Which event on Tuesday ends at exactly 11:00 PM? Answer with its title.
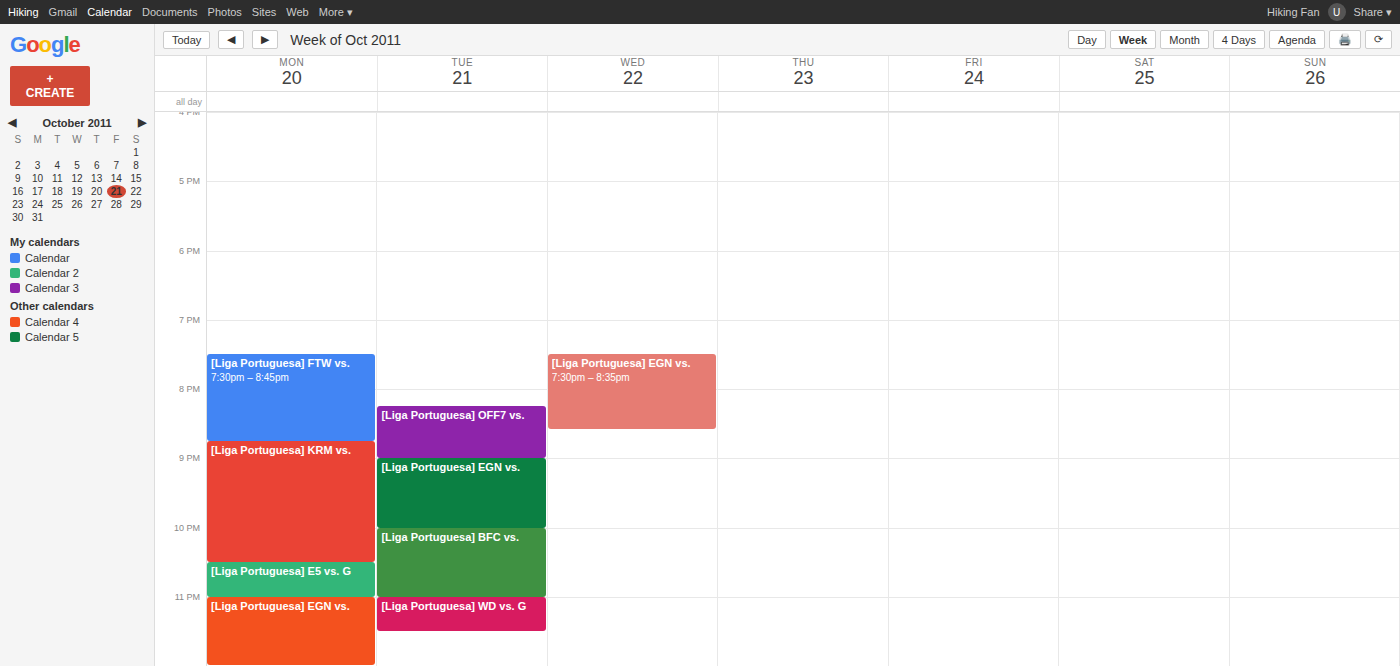
"[Liga Portuguesa] BFC vs."